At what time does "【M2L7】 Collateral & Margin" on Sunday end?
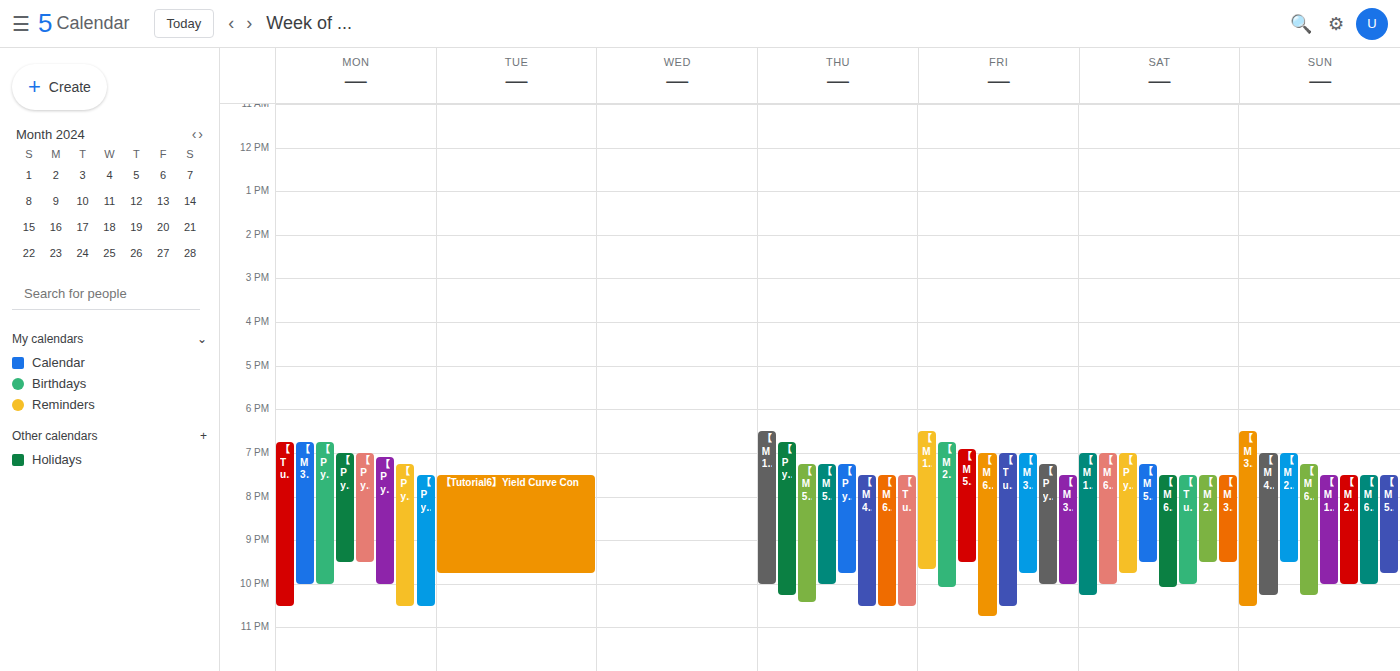
10:00 PM